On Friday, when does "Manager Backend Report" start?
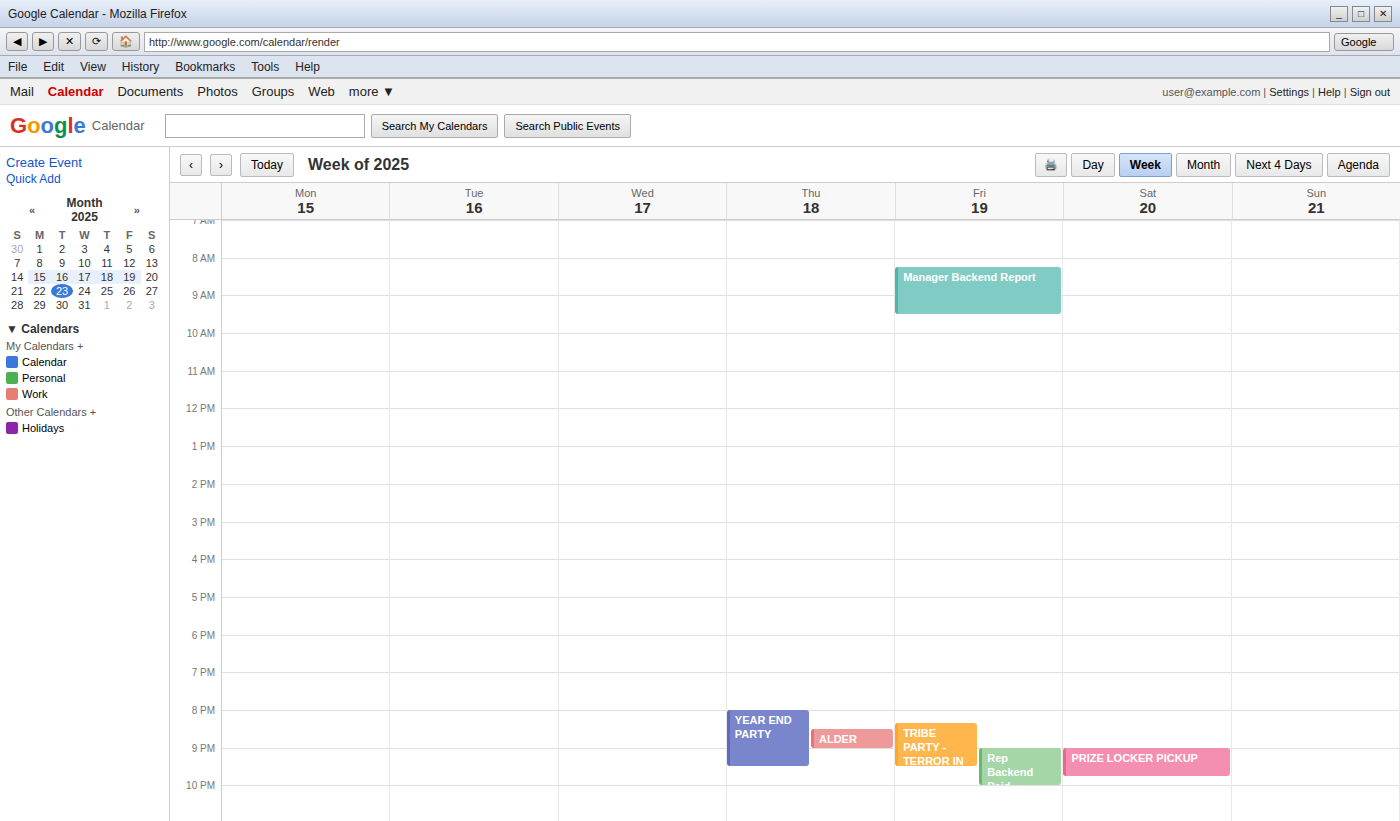
8:15 AM